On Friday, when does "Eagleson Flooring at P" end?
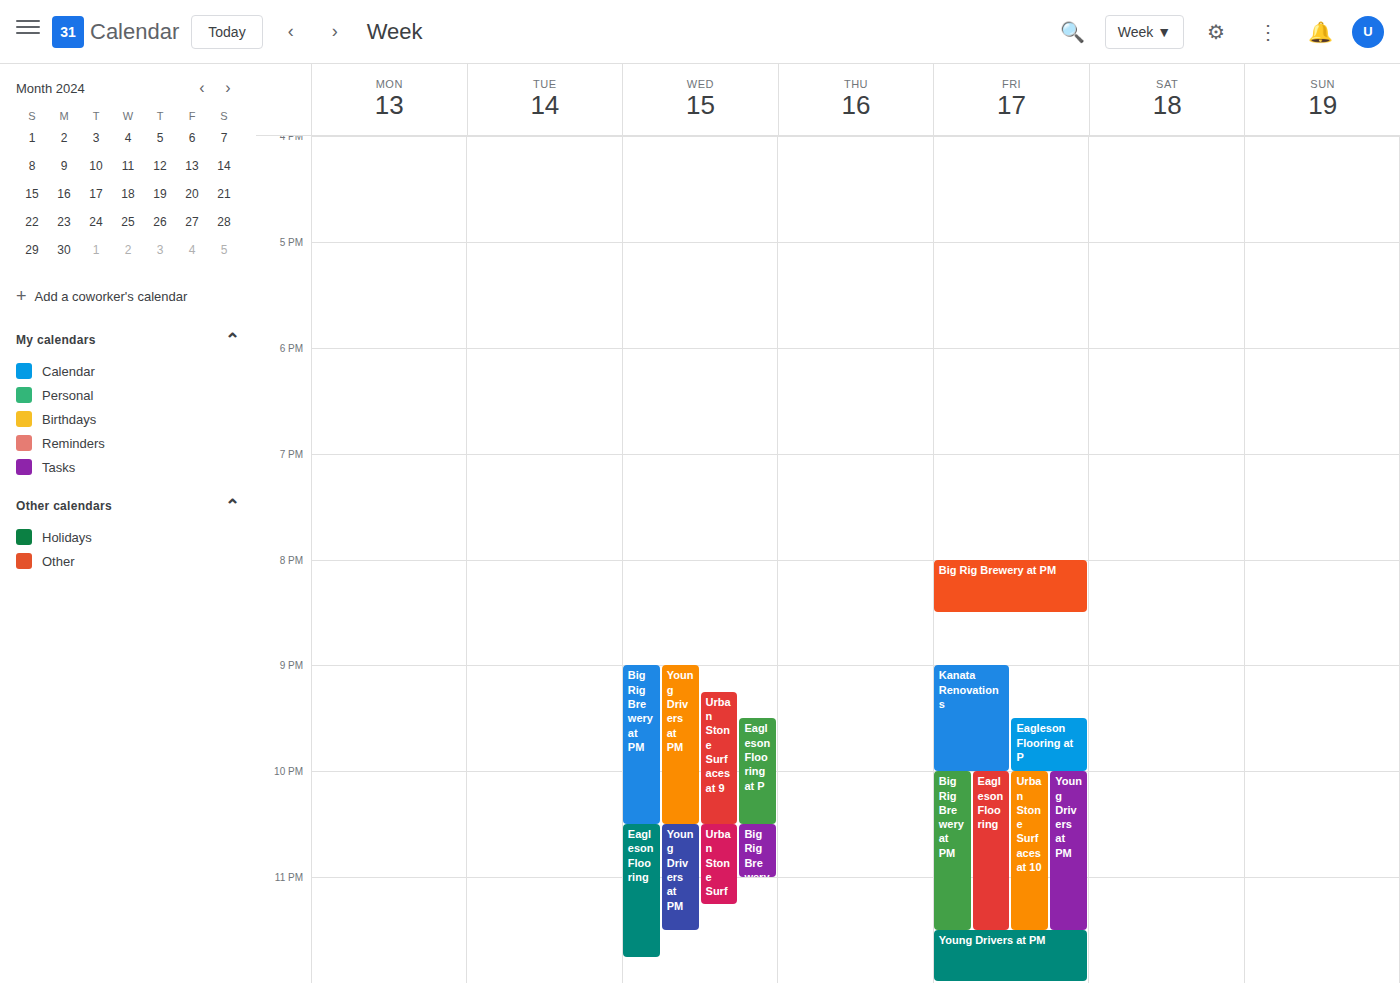
10:00 PM